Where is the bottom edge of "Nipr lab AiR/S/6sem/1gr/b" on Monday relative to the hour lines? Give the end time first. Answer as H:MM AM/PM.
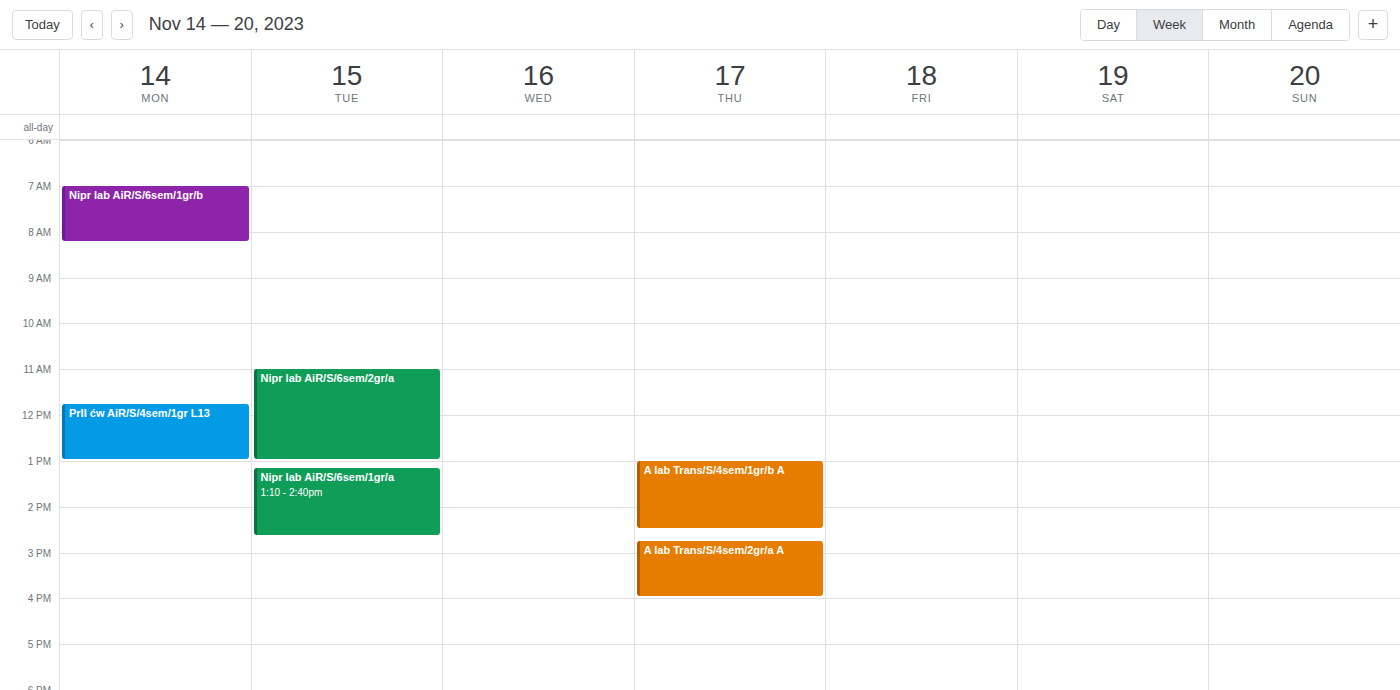
8:15 AM -- neither: a quarter of the way from the 8 AM line to the 9 AM line.